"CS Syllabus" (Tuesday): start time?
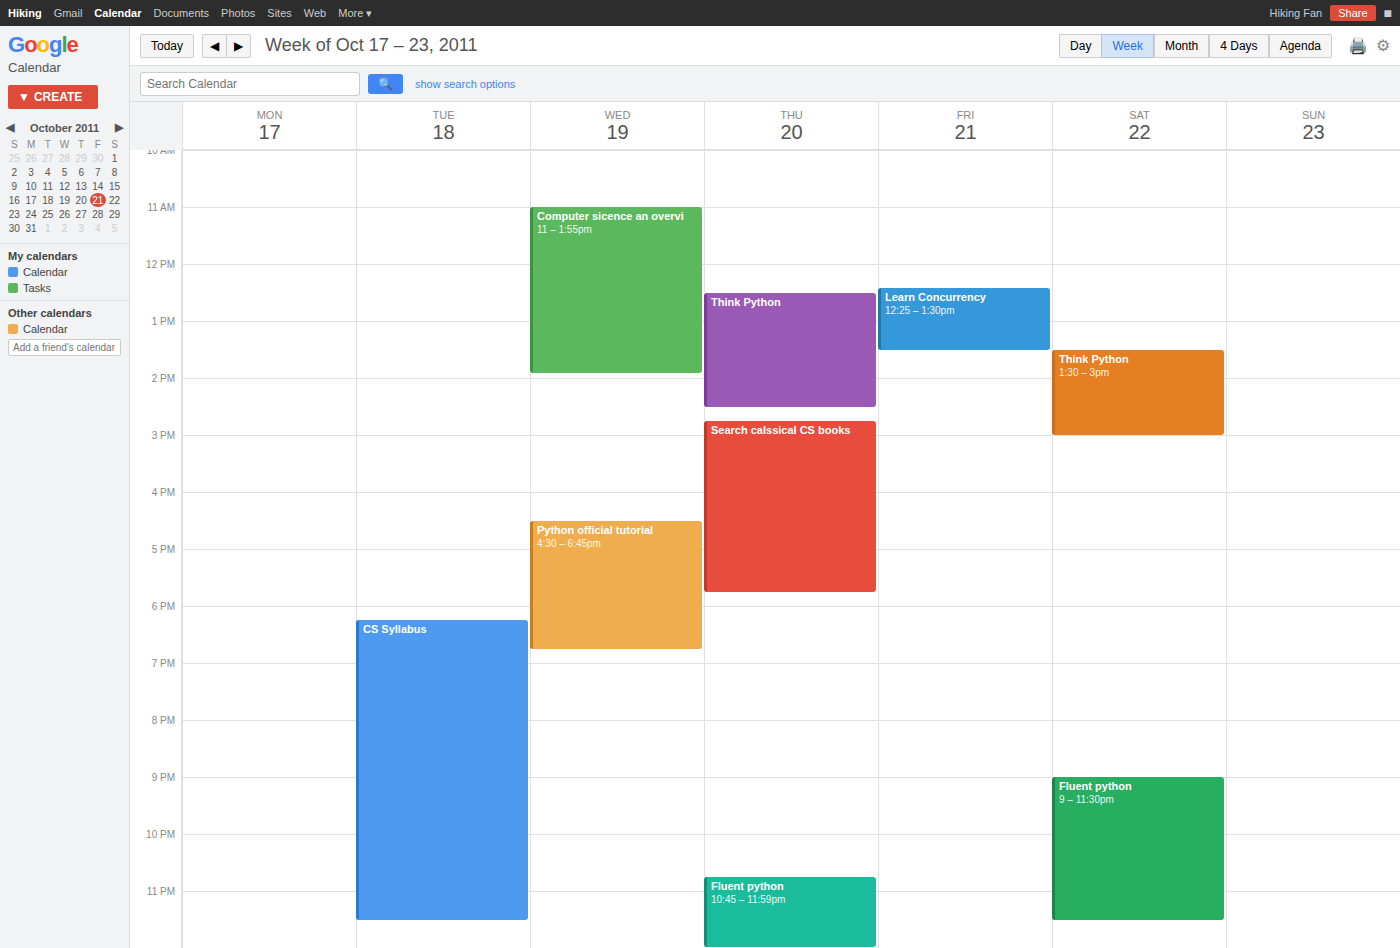
6:15 PM